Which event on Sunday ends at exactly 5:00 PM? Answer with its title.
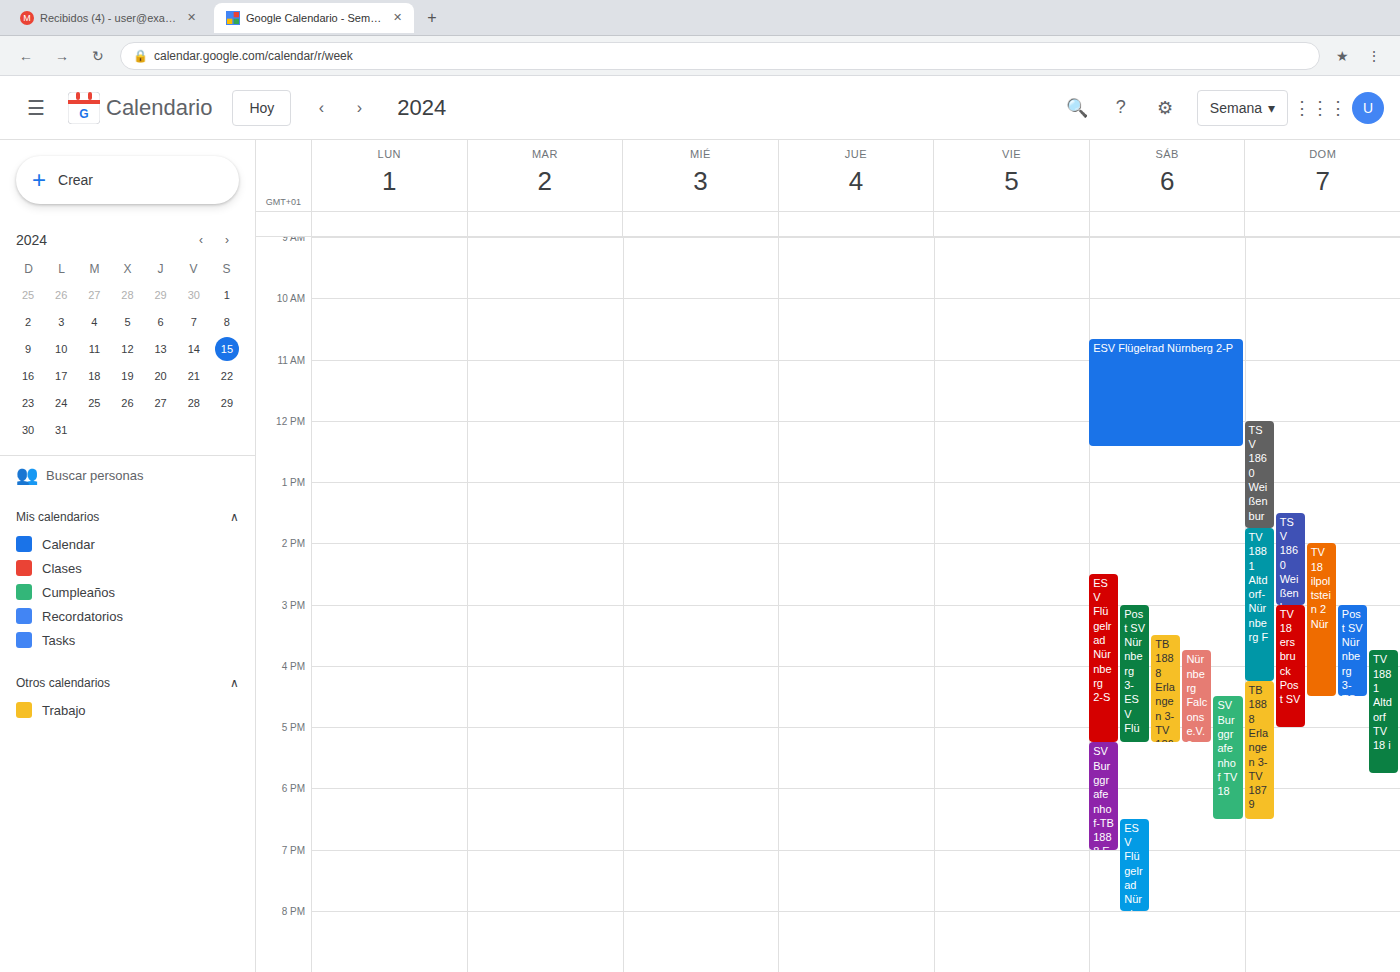
"TV 18 ersbruck Post SV"